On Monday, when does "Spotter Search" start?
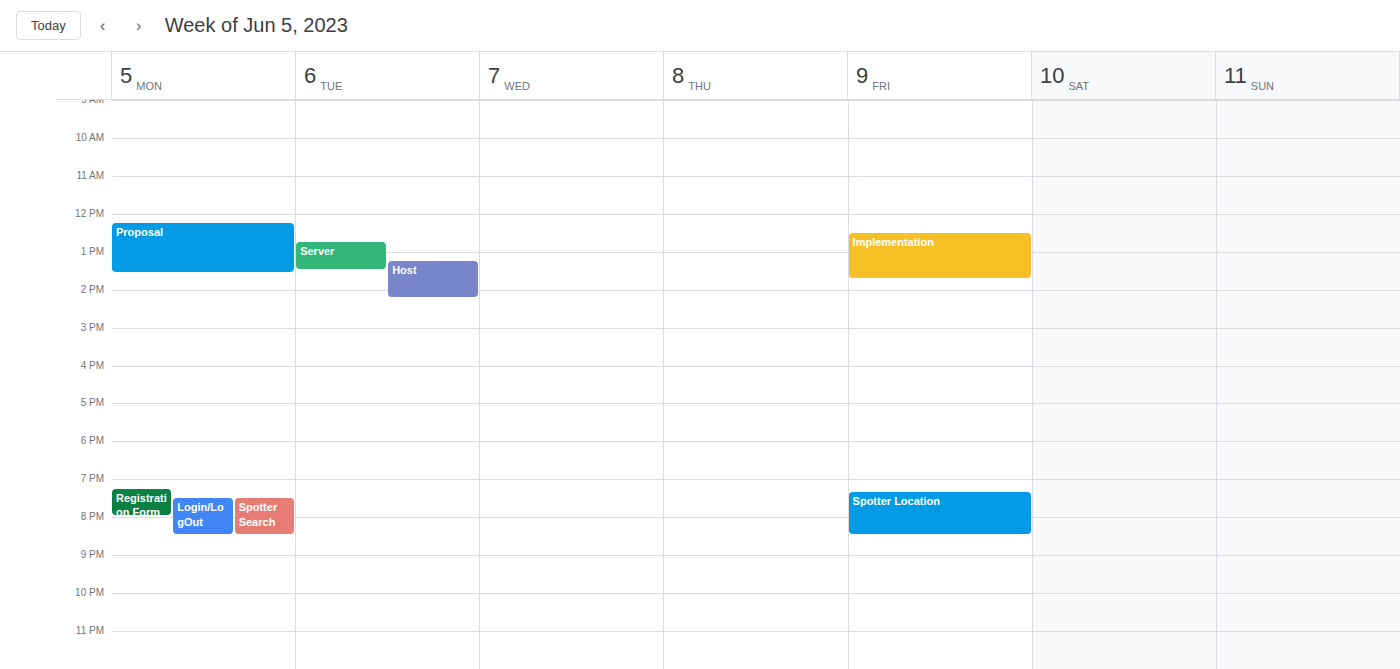
19:30